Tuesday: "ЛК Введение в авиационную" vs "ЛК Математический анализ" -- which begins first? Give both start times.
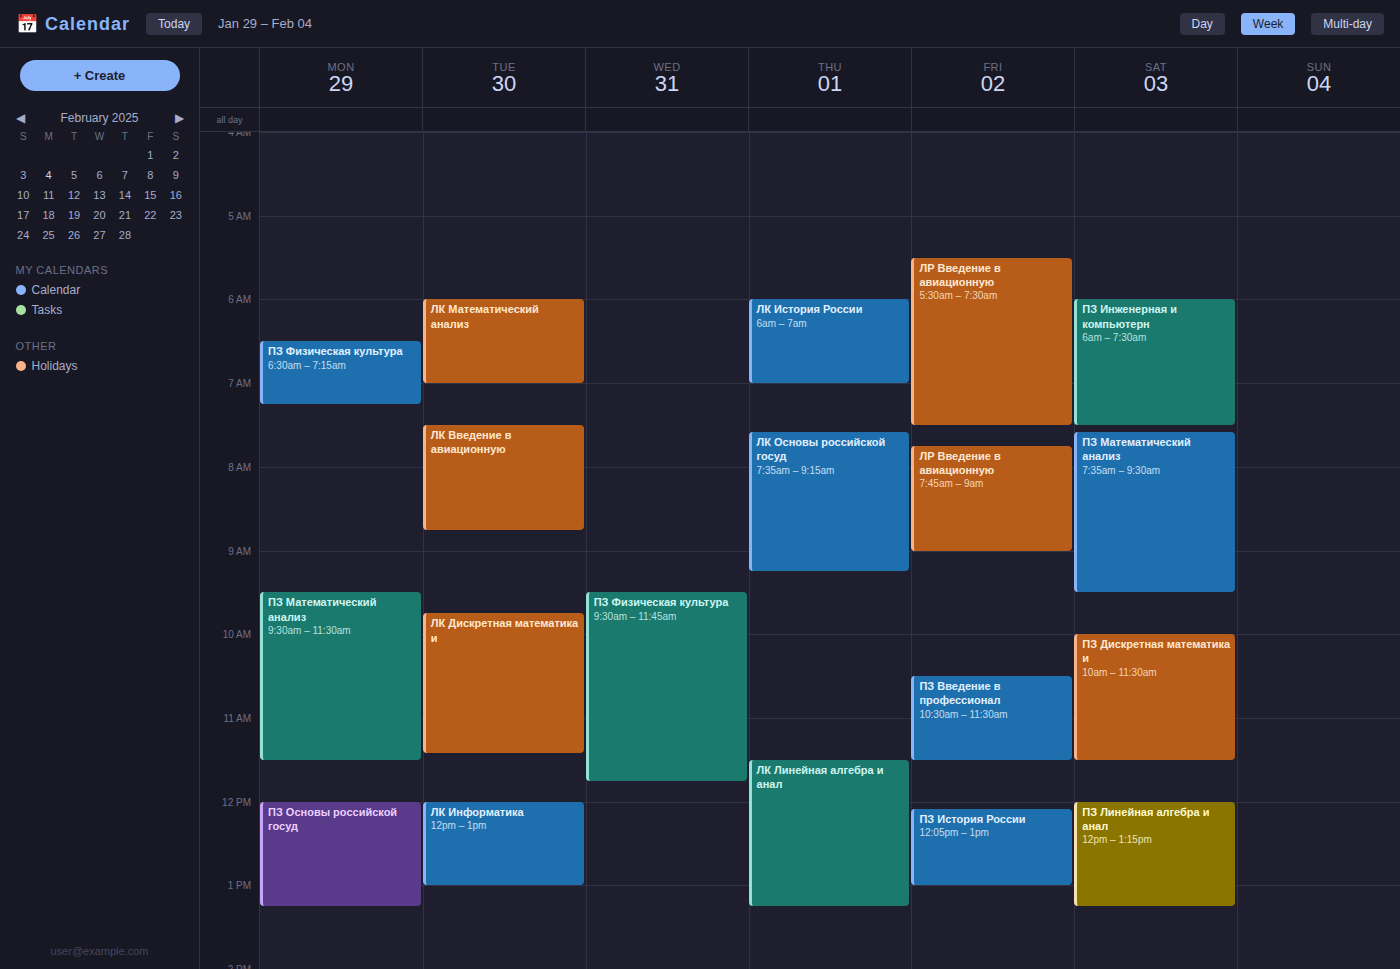
"ЛК Математический анализ" 6:00 AM; "ЛК Введение в авиационную" 7:30 AM.